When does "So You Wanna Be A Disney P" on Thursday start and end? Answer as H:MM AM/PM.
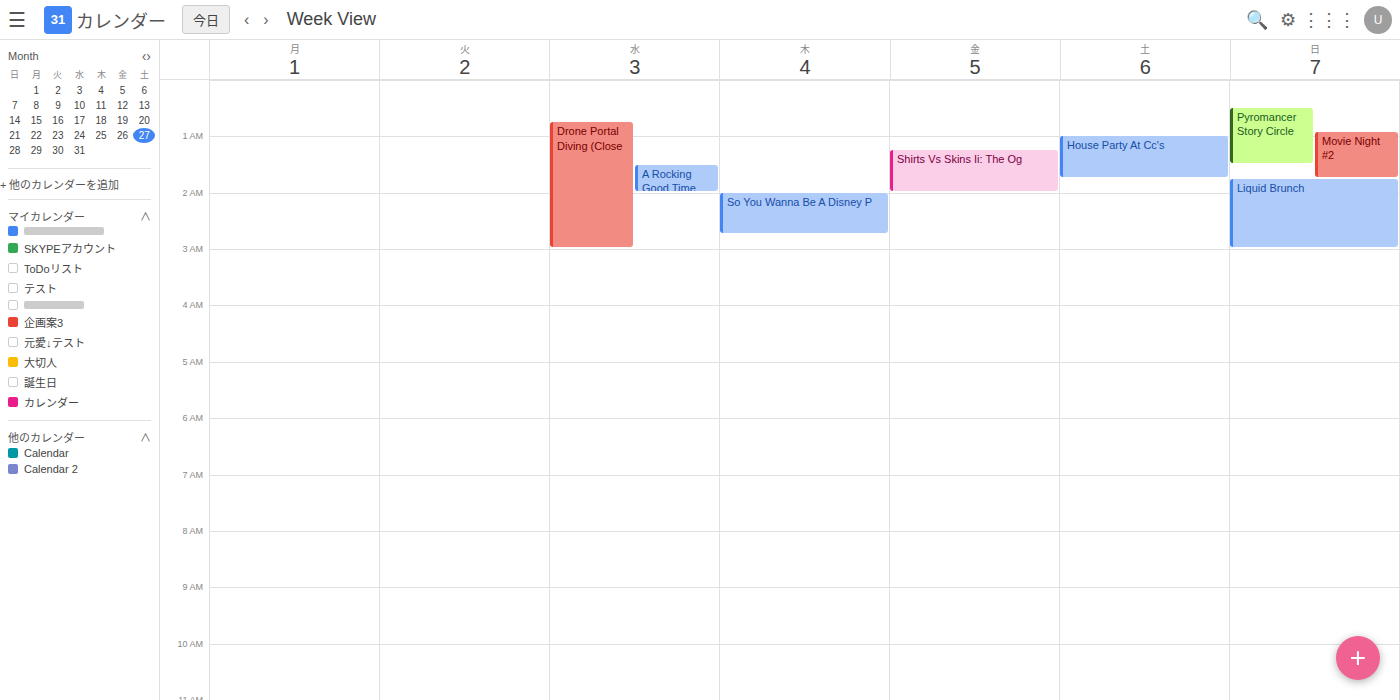
2:00 AM to 2:45 AM